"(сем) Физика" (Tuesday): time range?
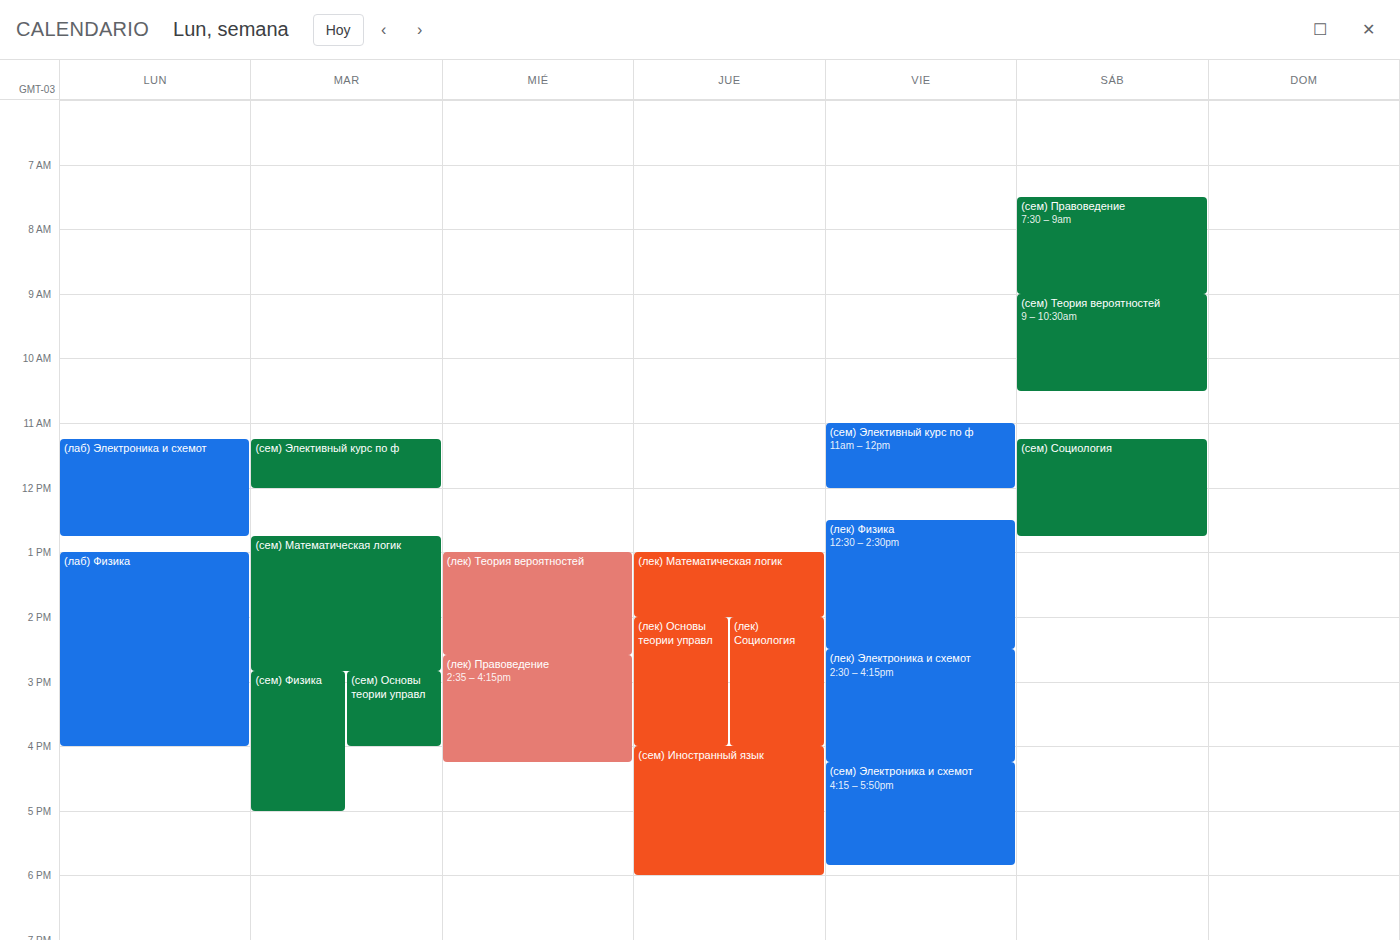
2:50 PM to 5:00 PM